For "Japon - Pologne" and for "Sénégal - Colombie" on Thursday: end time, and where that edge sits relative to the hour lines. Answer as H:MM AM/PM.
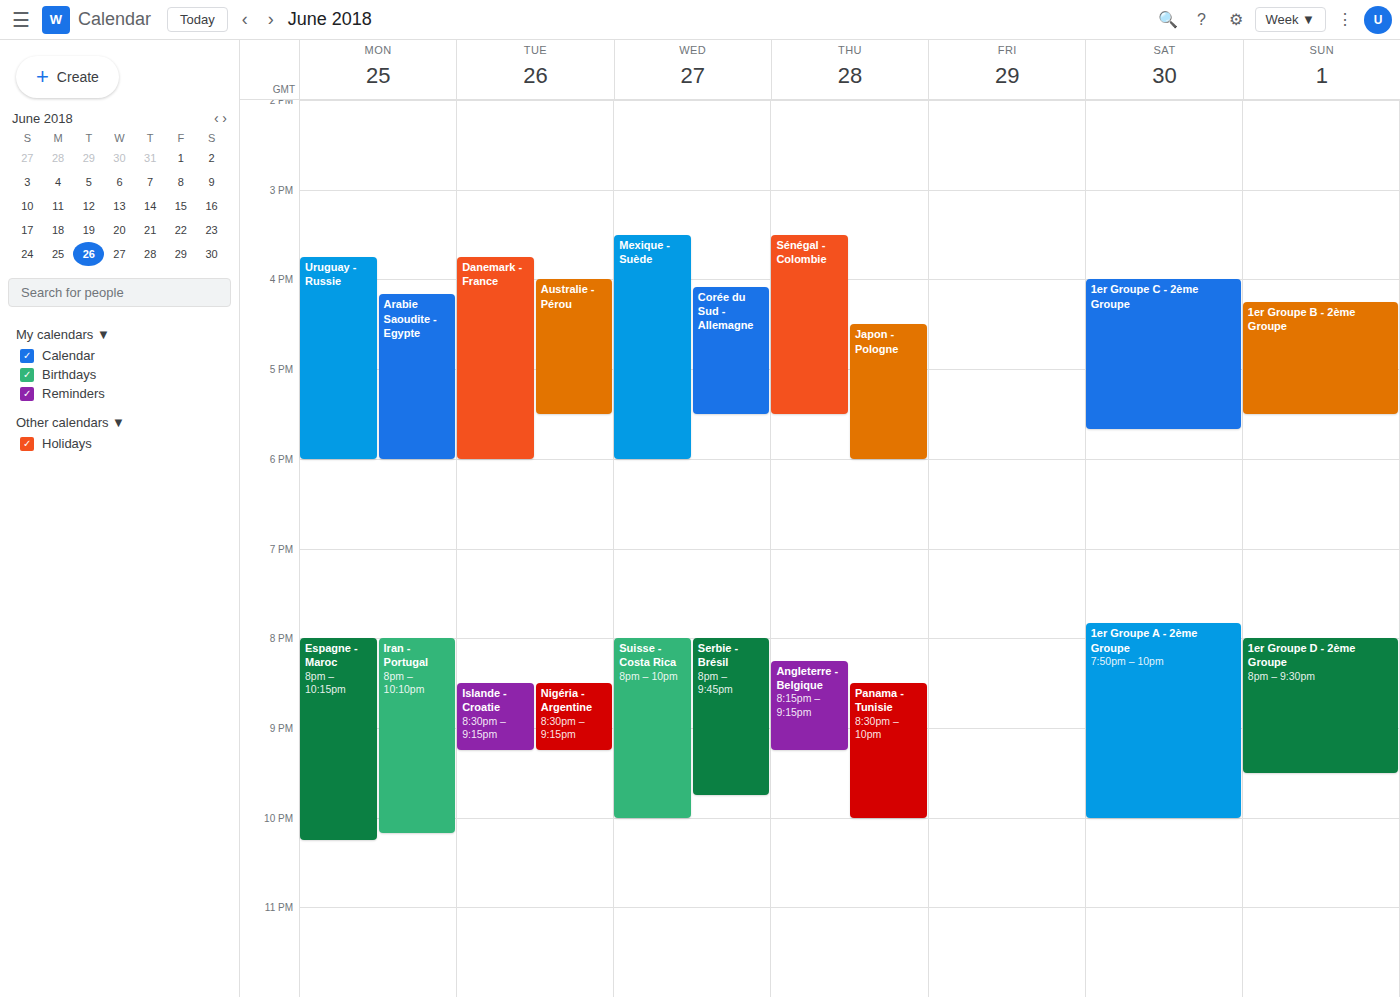
"Japon - Pologne": 6:00 PM, exactly on the 6 PM line. "Sénégal - Colombie": 5:30 PM, halfway between the 5 PM and 6 PM lines.